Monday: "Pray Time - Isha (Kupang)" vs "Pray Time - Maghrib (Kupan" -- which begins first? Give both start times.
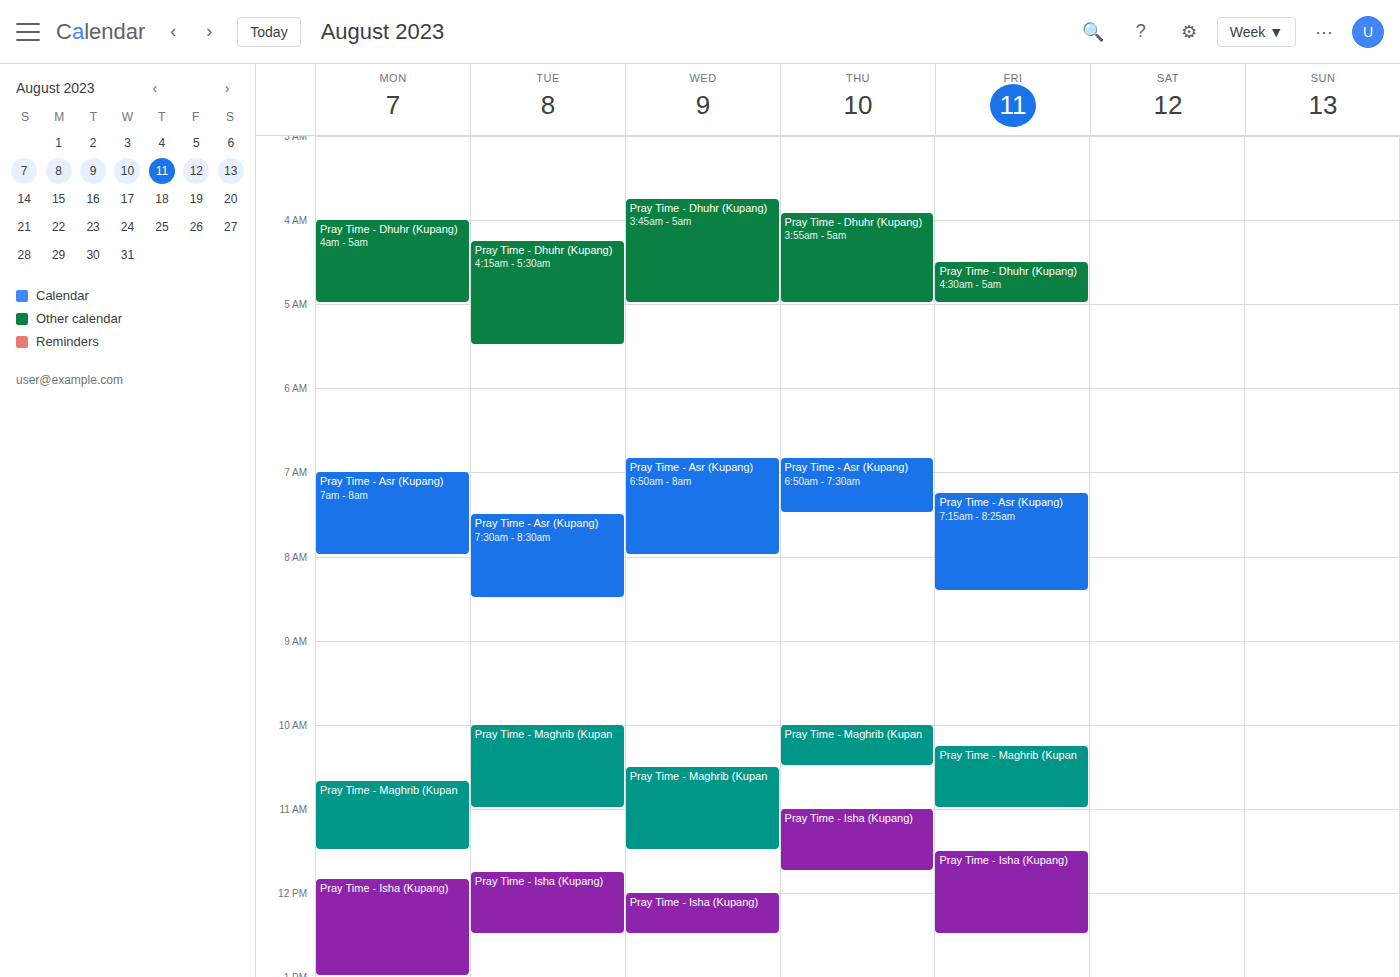
"Pray Time - Maghrib (Kupan" 10:40 AM; "Pray Time - Isha (Kupang)" 11:50 AM.